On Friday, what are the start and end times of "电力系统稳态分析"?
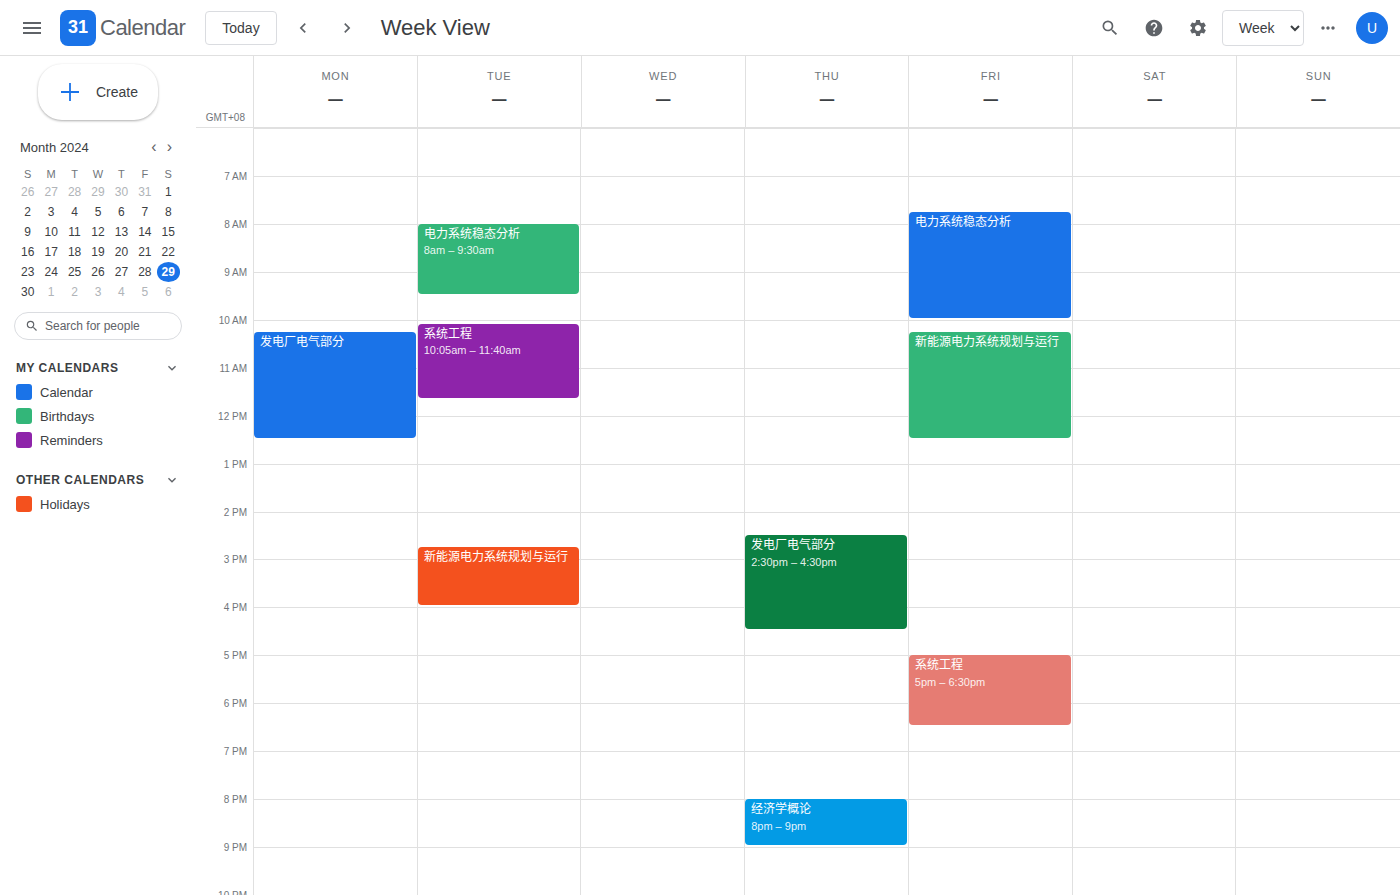
7:45 AM to 10:00 AM